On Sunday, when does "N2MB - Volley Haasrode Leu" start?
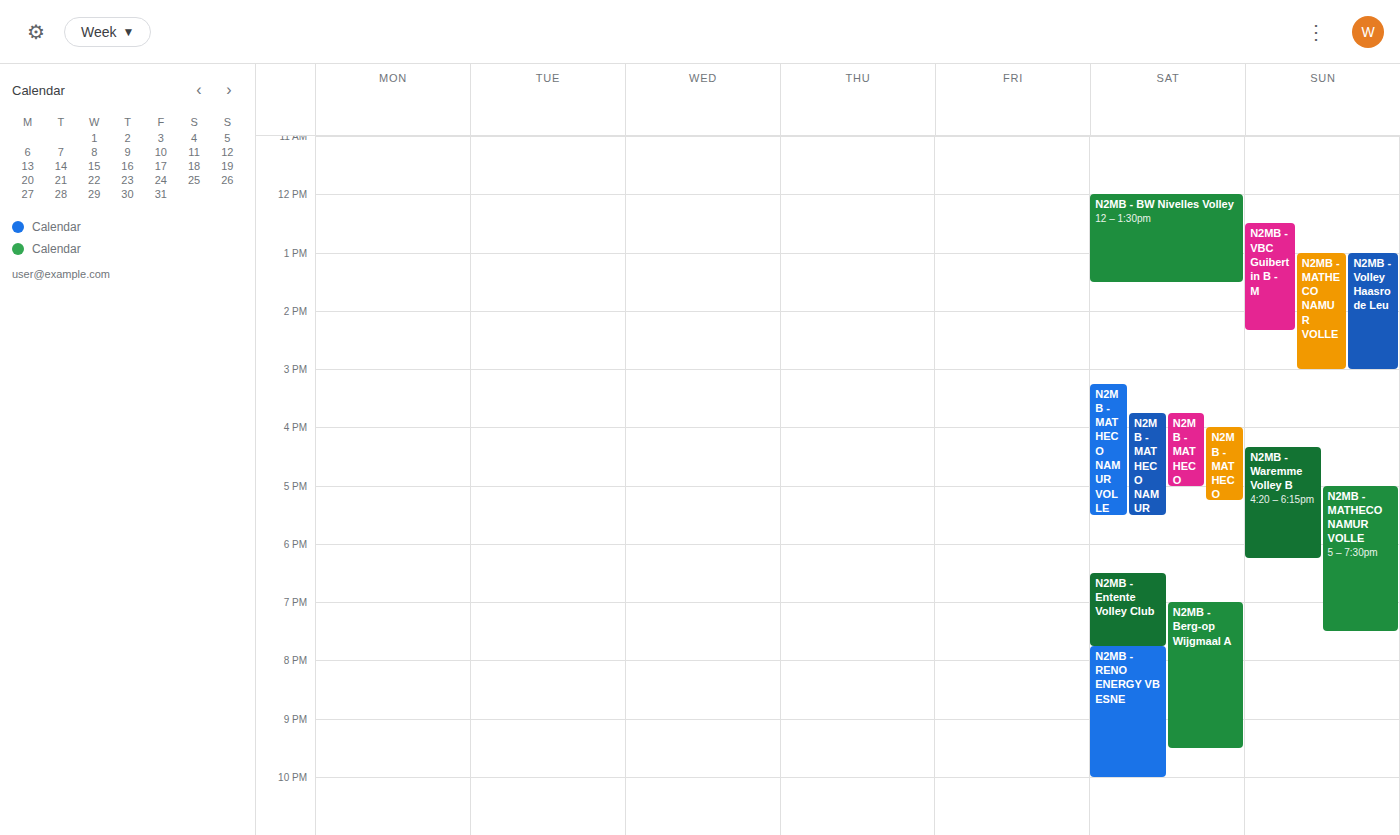
1:00 PM